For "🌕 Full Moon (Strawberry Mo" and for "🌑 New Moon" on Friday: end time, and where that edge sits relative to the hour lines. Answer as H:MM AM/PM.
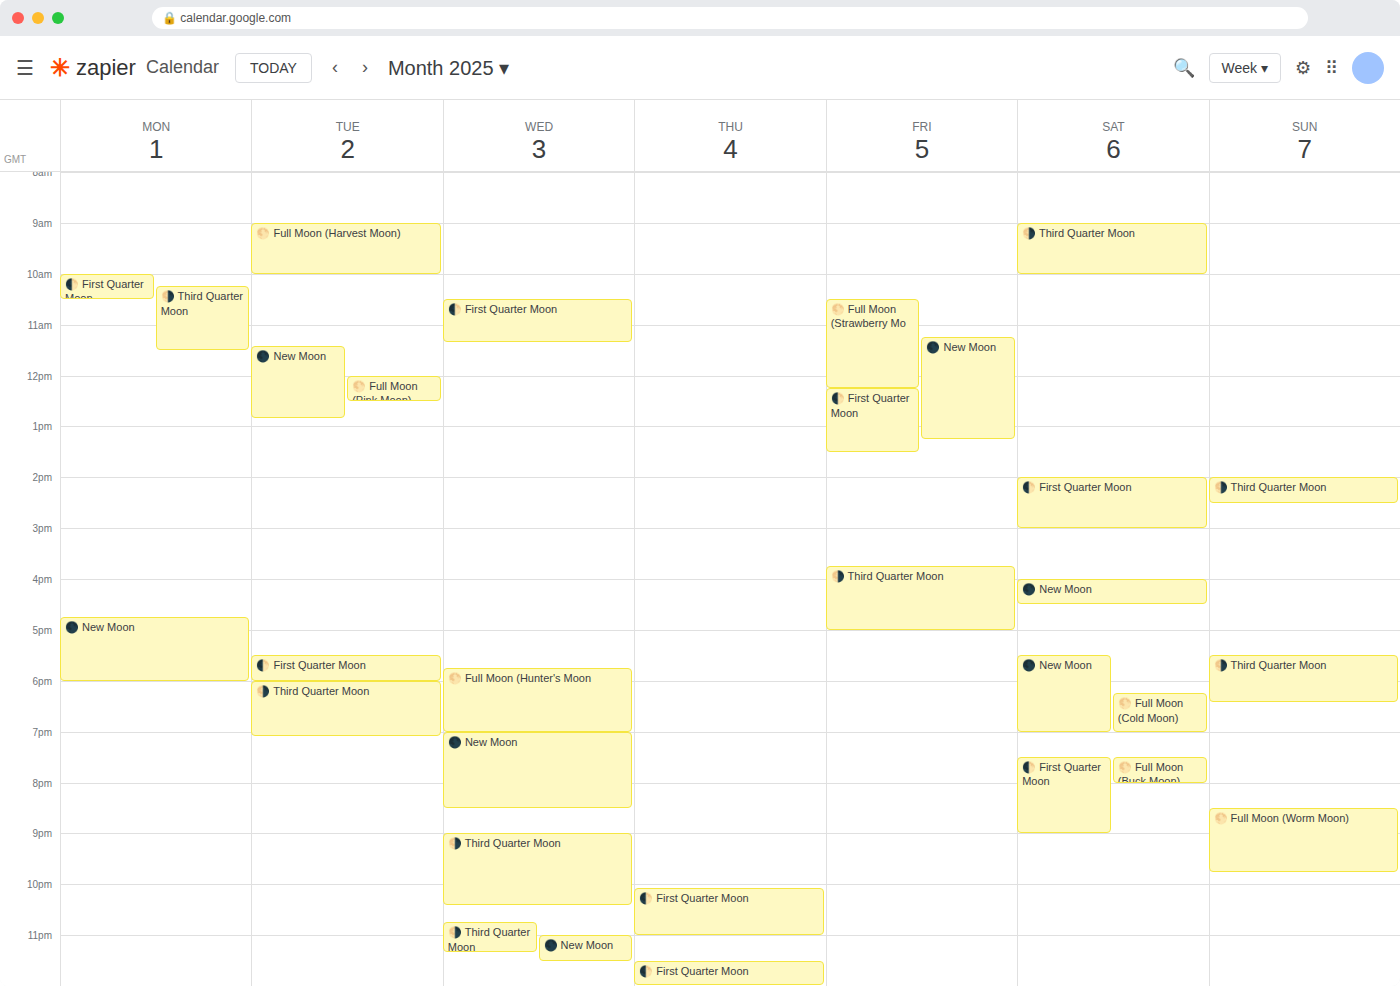
"🌕 Full Moon (Strawberry Mo": 12:15 PM, neither: a quarter of the way from the 12 PM line to the 1 PM line. "🌑 New Moon": 1:15 PM, neither: a quarter of the way from the 1 PM line to the 2 PM line.